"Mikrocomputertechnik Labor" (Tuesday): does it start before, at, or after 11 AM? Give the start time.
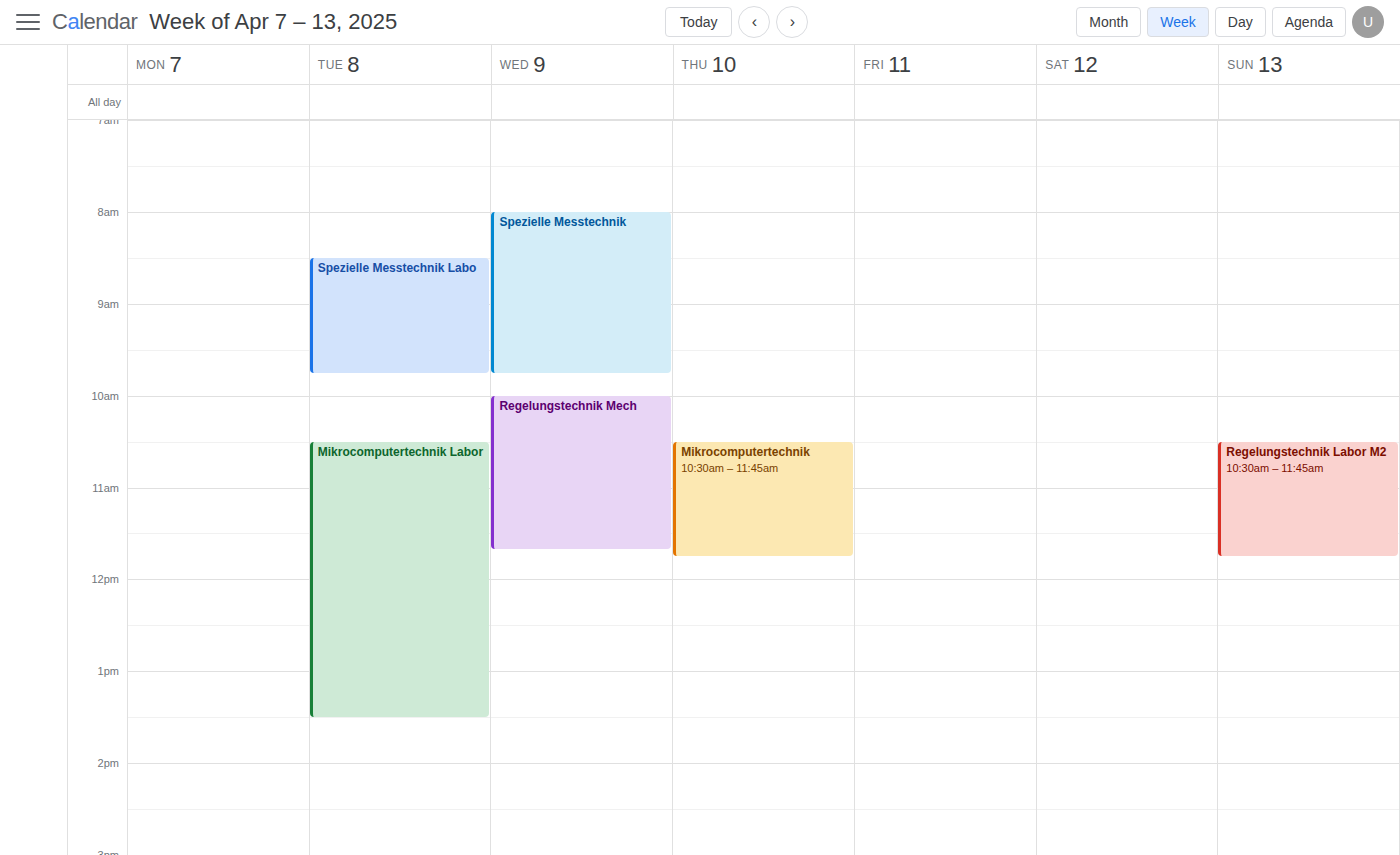
10:30 AM -- before 11 AM, 30 minutes above the 11 AM line.